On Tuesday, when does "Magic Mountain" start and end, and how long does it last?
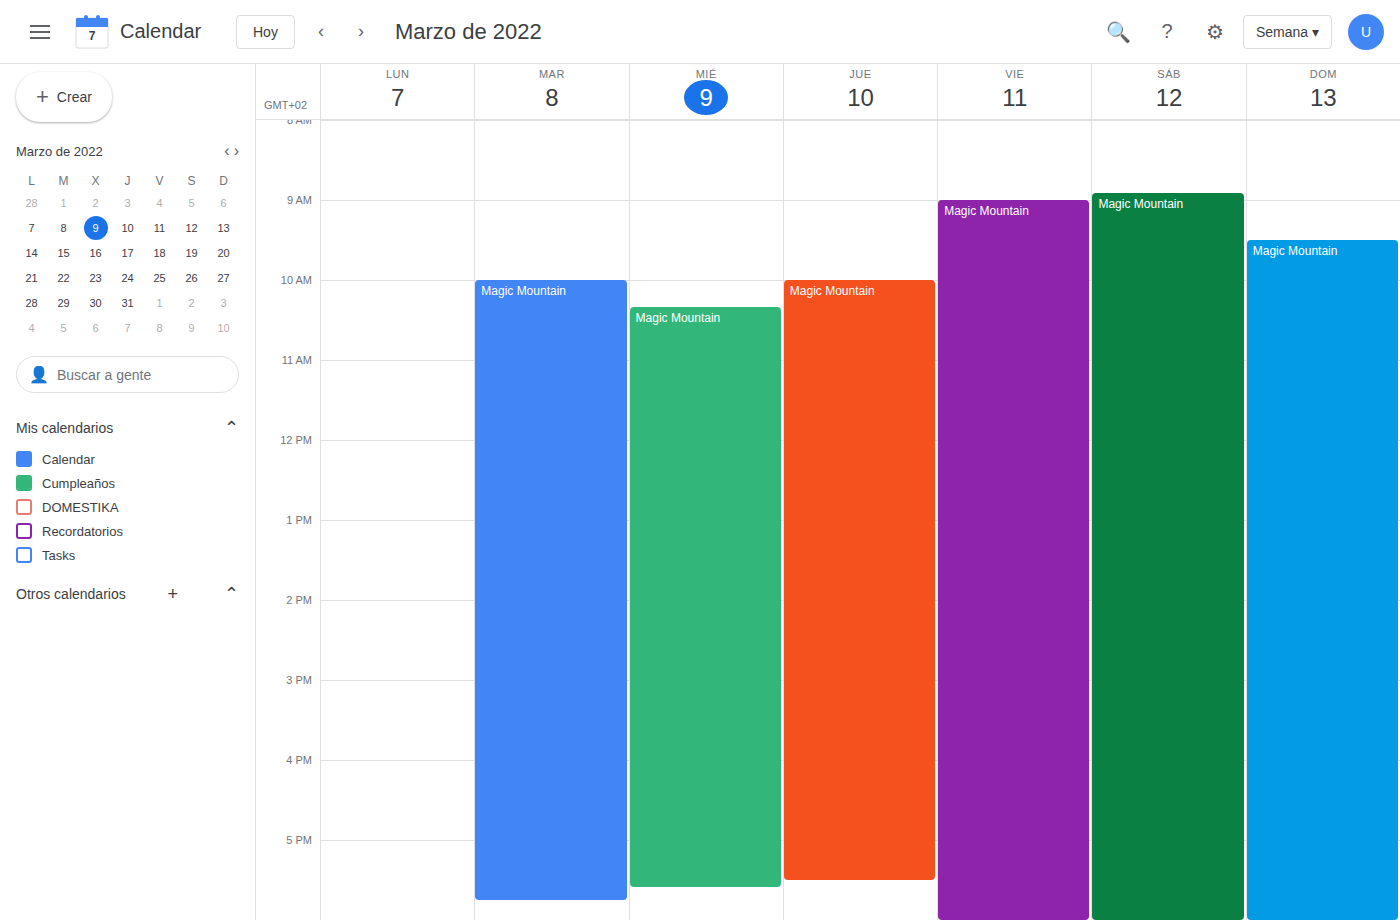
10:00 AM to 5:45 PM, 7 hours 45 minutes